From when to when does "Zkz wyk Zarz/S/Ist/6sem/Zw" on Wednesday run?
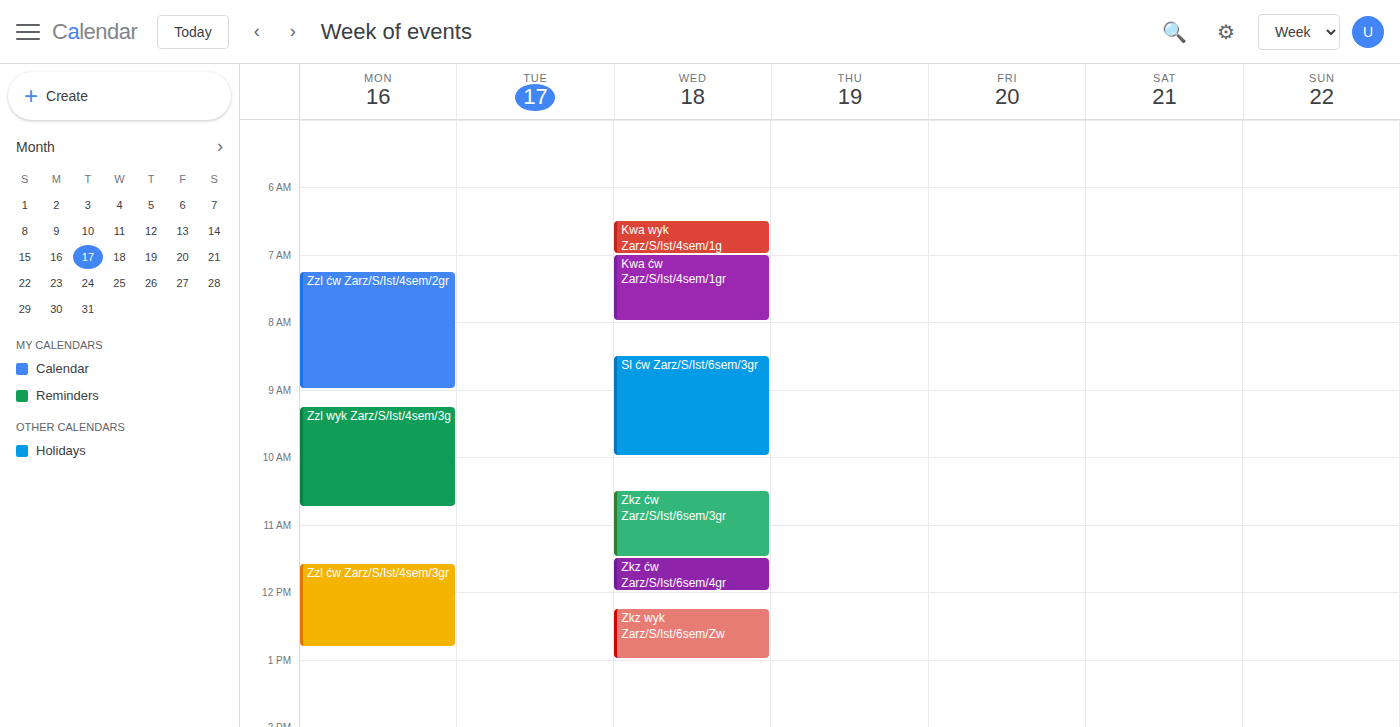
12:15 PM to 1:00 PM